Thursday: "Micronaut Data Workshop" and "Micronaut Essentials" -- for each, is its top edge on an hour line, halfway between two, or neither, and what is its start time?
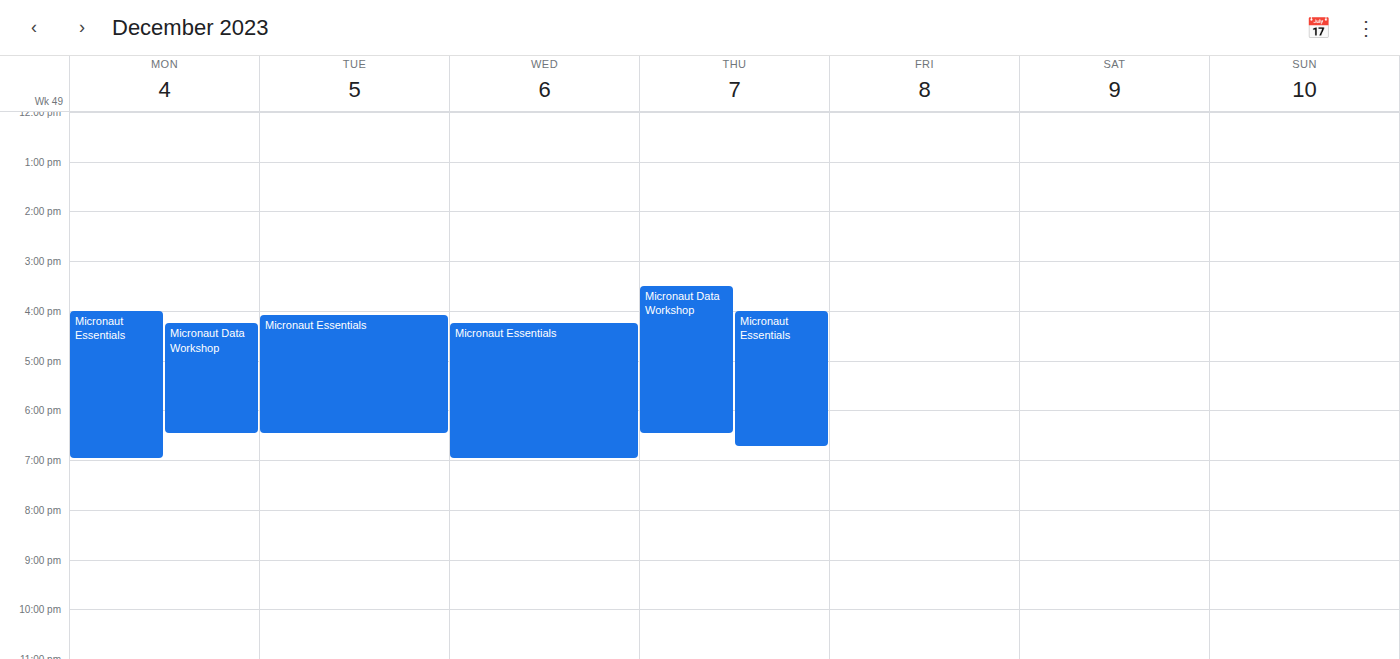
"Micronaut Data Workshop": 3:30 PM, halfway between the 3 PM and 4 PM lines. "Micronaut Essentials": 4:00 PM, exactly on the 4 PM line.